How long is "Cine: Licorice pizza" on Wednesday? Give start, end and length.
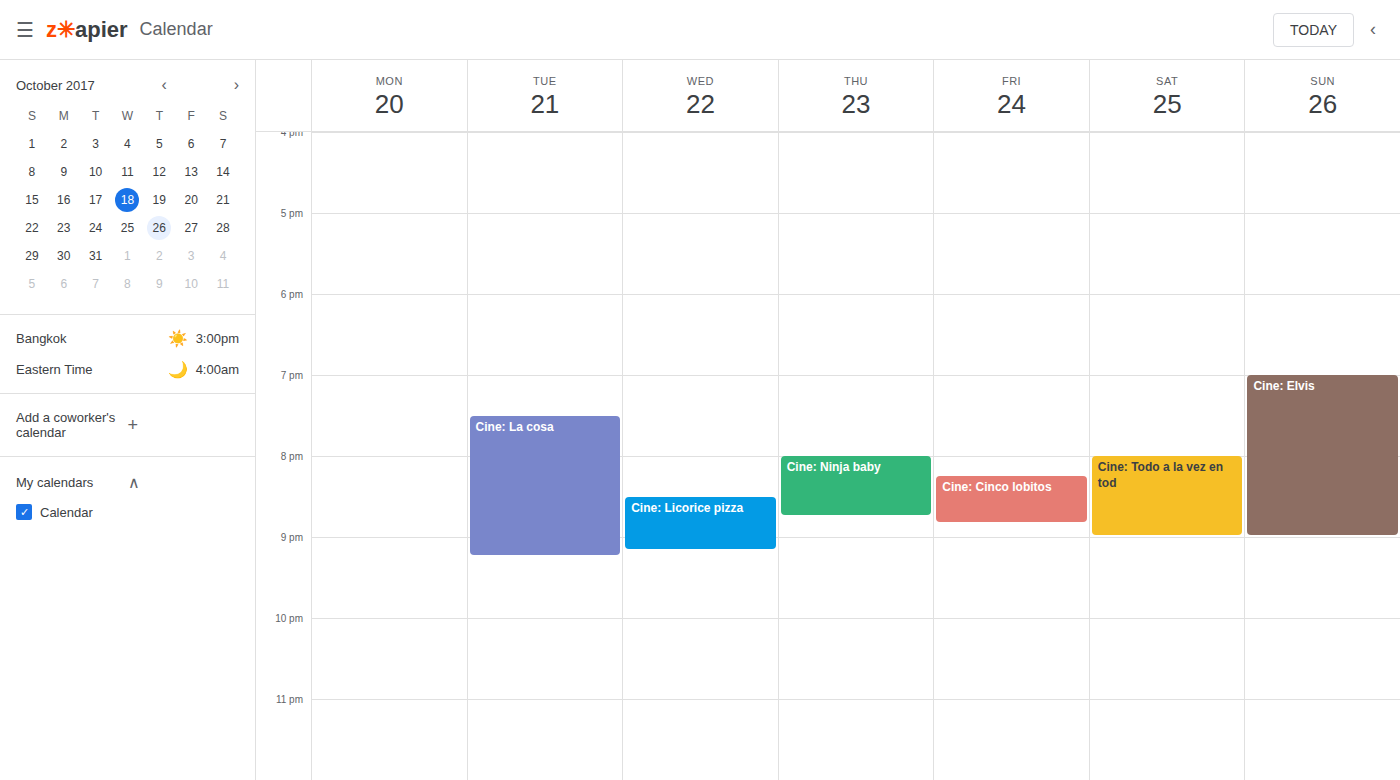
8:30 PM to 9:10 PM, 40 minutes